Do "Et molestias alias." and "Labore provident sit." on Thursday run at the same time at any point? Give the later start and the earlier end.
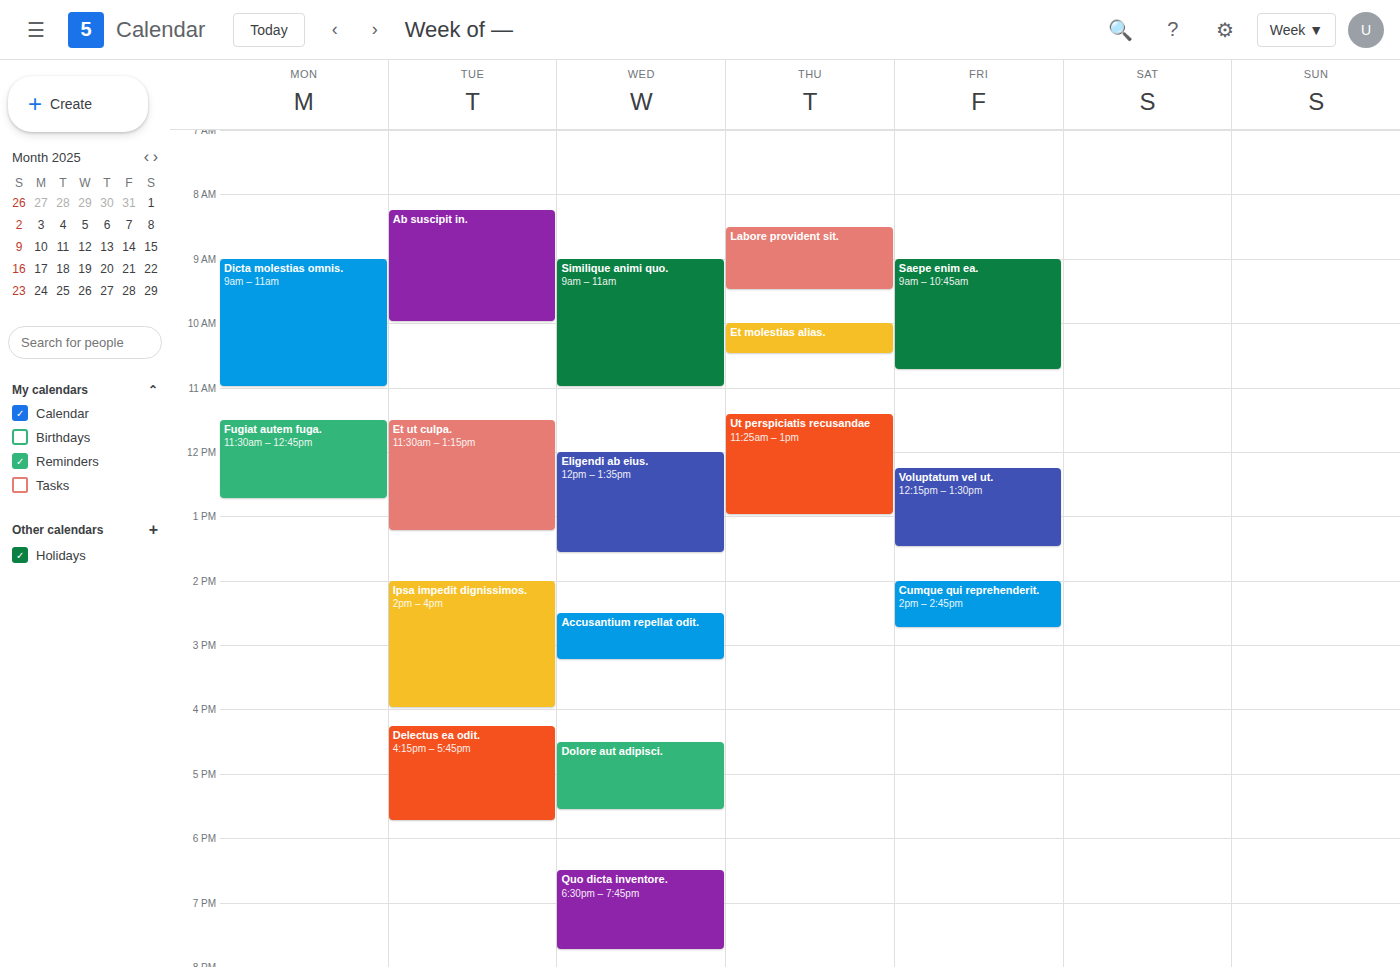
"Labore provident sit." ends at 09:30 and "Et molestias alias." starts at 10:00 -- no overlap.